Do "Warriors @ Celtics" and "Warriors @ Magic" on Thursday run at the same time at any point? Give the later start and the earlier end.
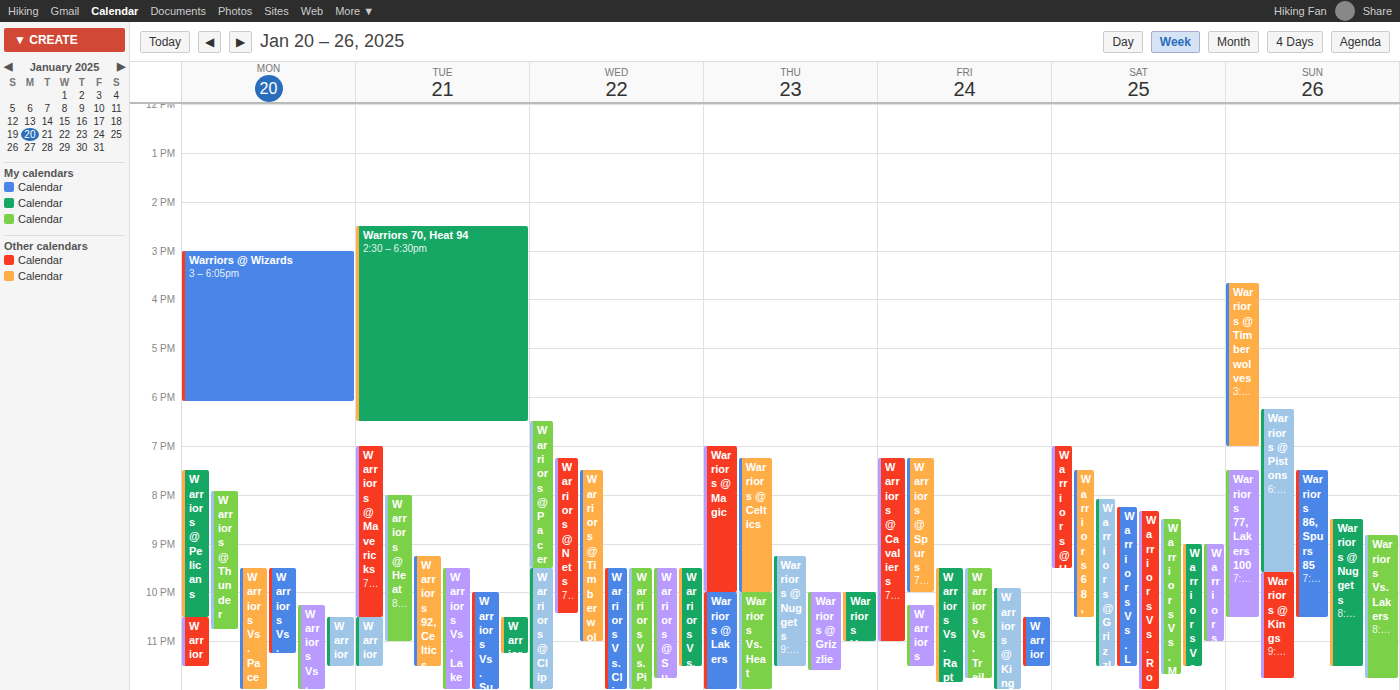
"Warriors @ Celtics" starts at 7:15 PM, before "Warriors @ Magic" ends at 10:00 PM -- they overlap.